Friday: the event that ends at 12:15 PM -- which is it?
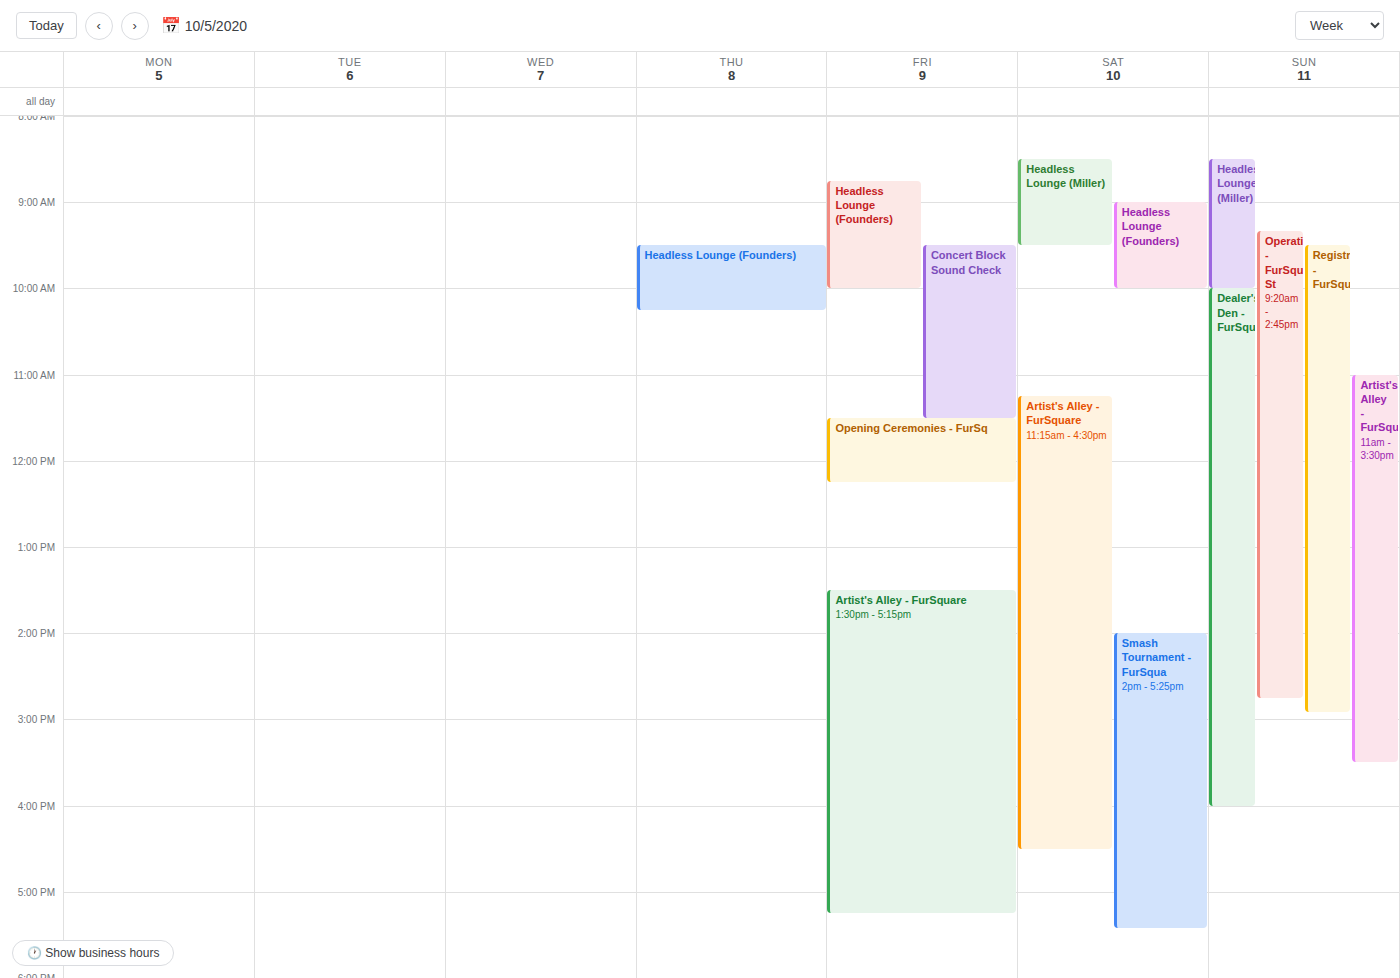
"Opening Ceremonies - FurSq"